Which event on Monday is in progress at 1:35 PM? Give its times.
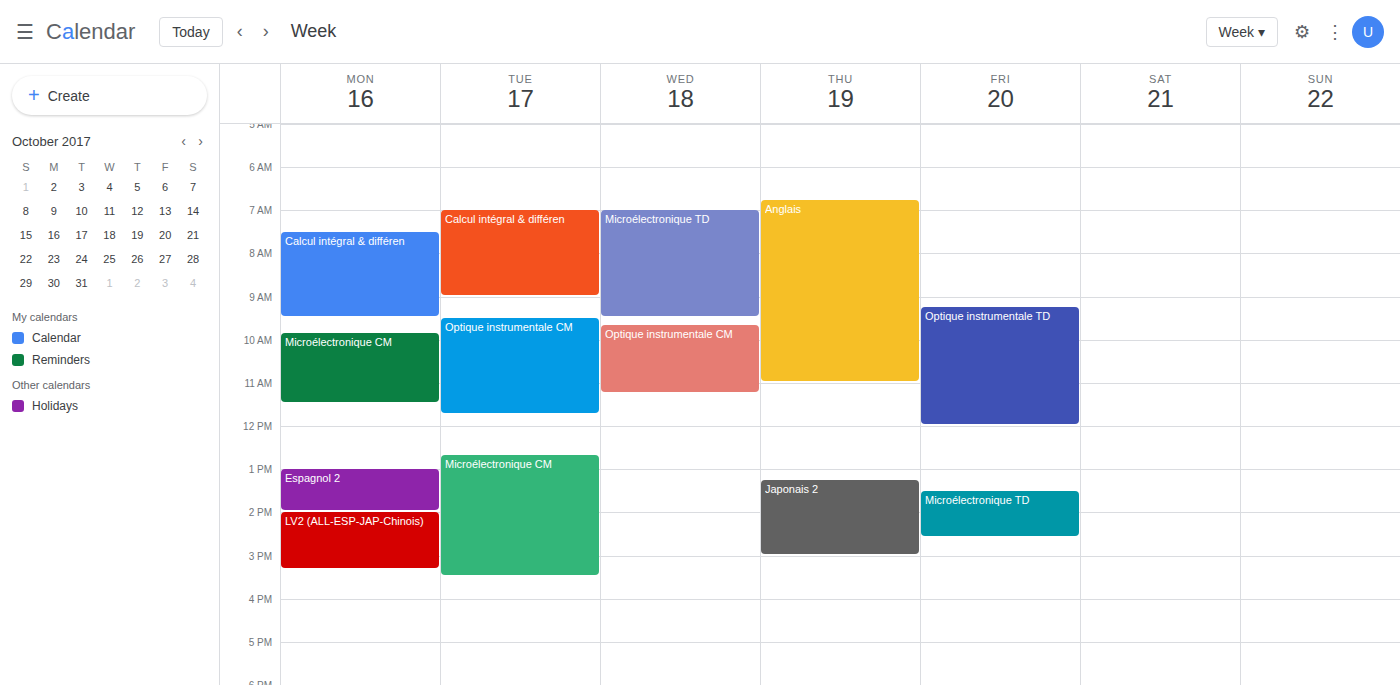
"Espagnol 2", 1:00 PM to 2:00 PM